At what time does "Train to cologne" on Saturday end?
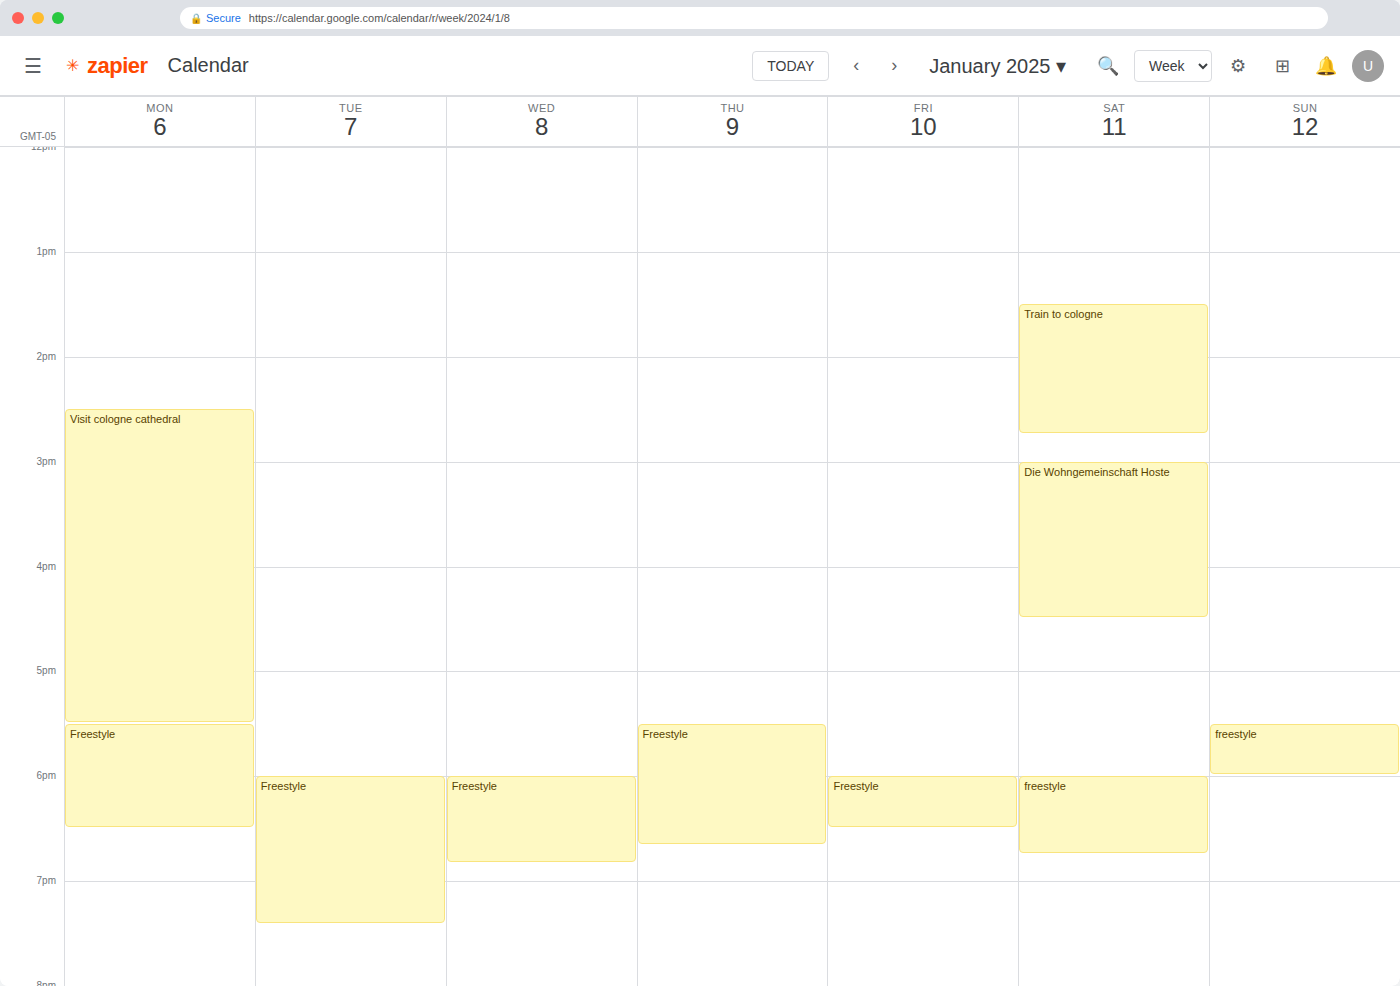
2:45 PM